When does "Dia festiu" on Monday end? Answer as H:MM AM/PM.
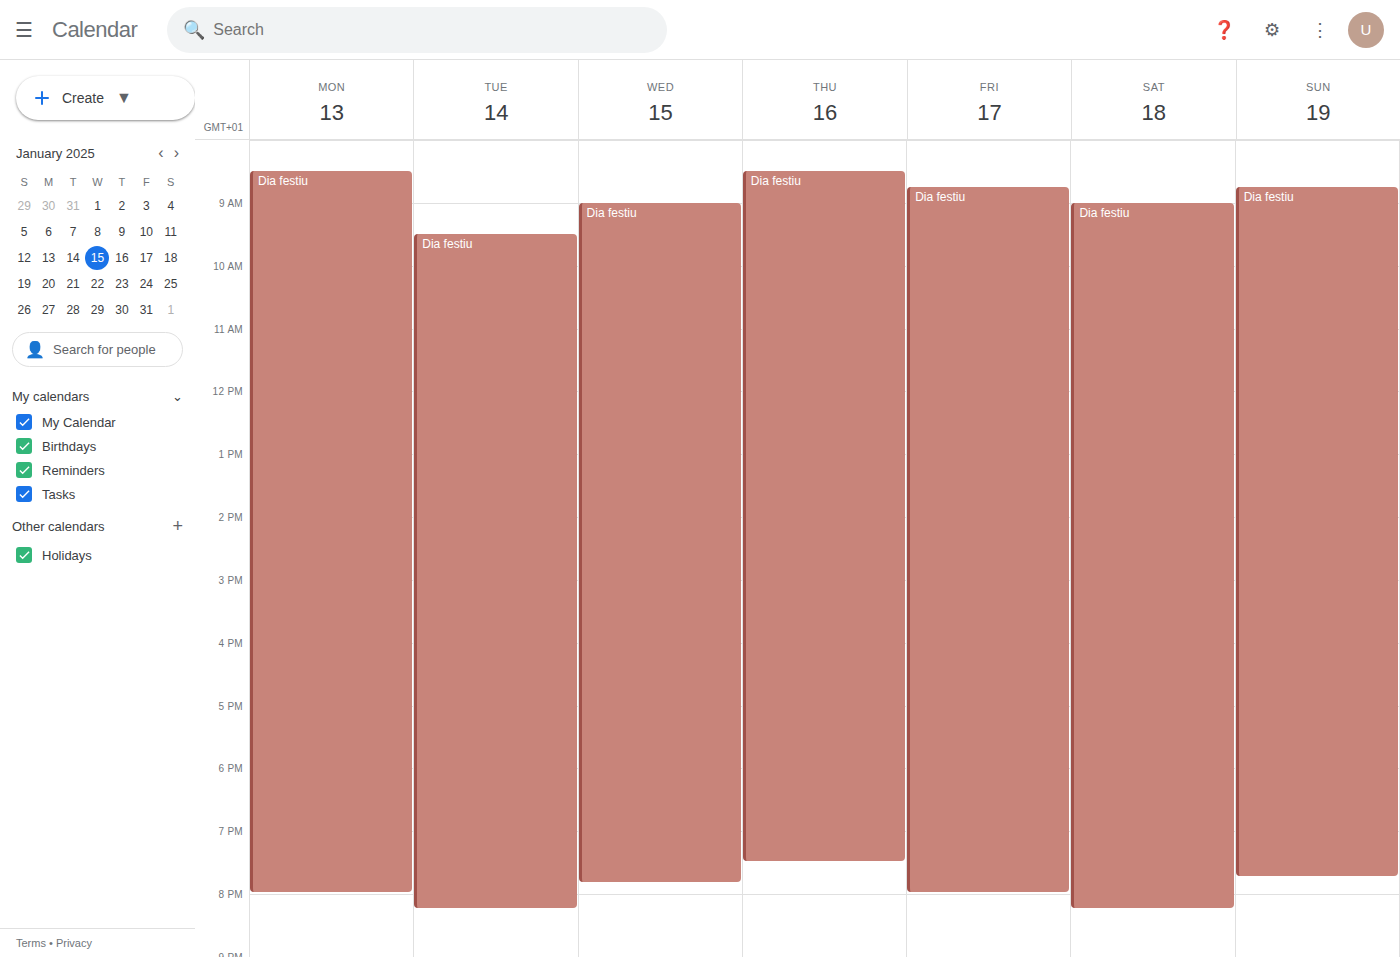
8:00 PM